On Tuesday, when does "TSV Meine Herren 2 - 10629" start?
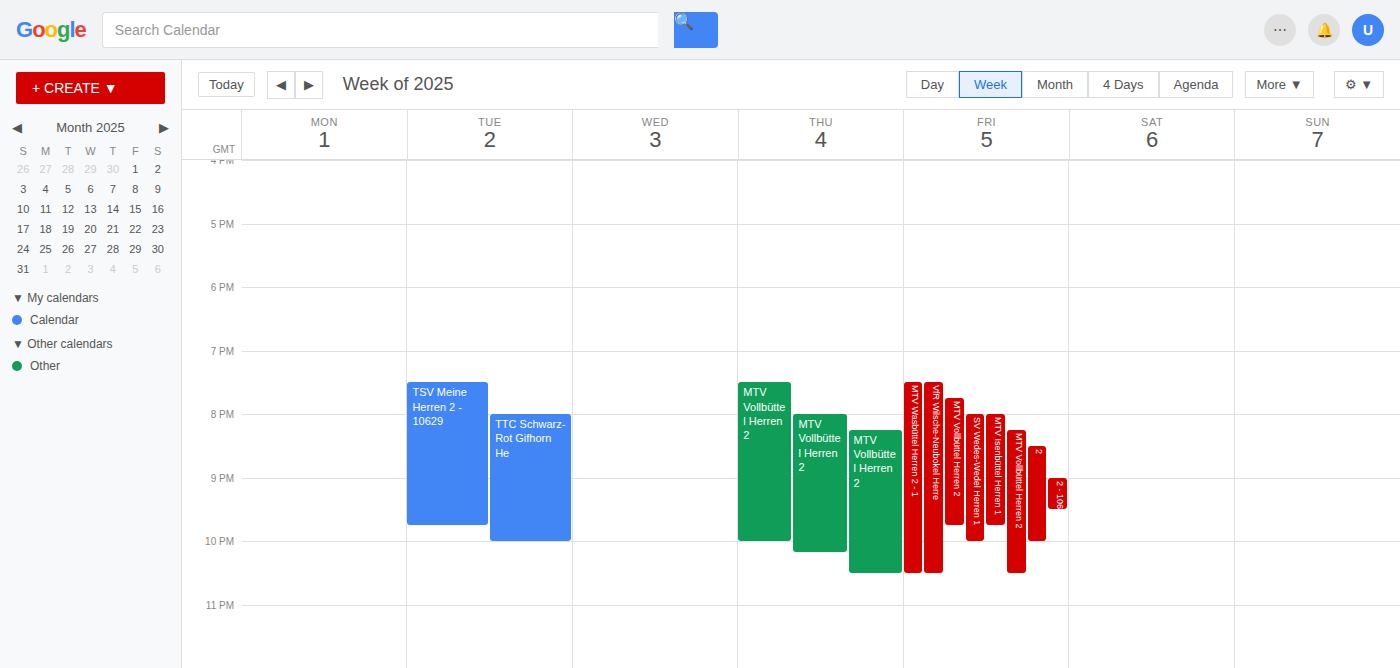
7:30 PM